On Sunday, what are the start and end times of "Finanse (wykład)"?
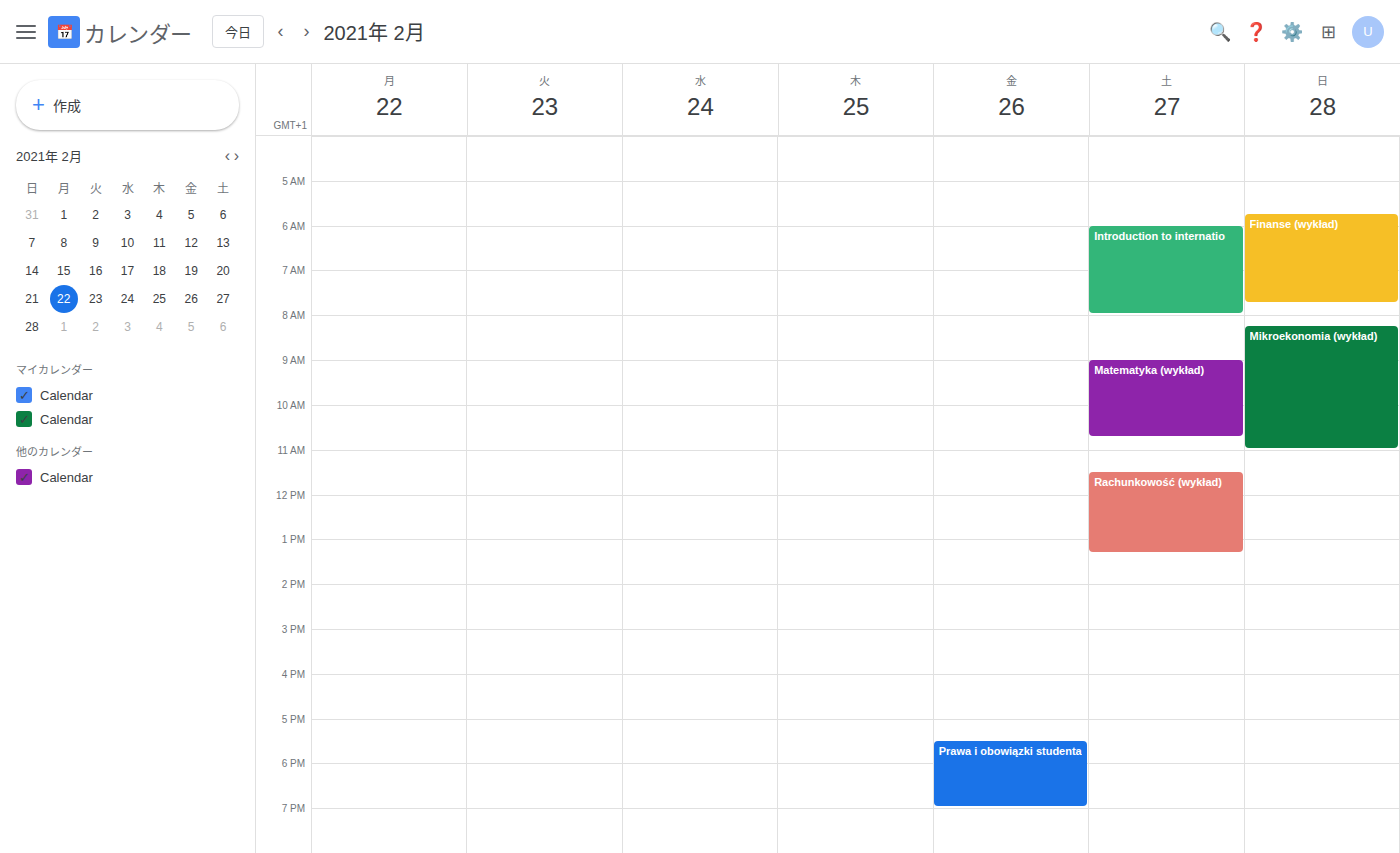
5:45 AM to 7:45 AM